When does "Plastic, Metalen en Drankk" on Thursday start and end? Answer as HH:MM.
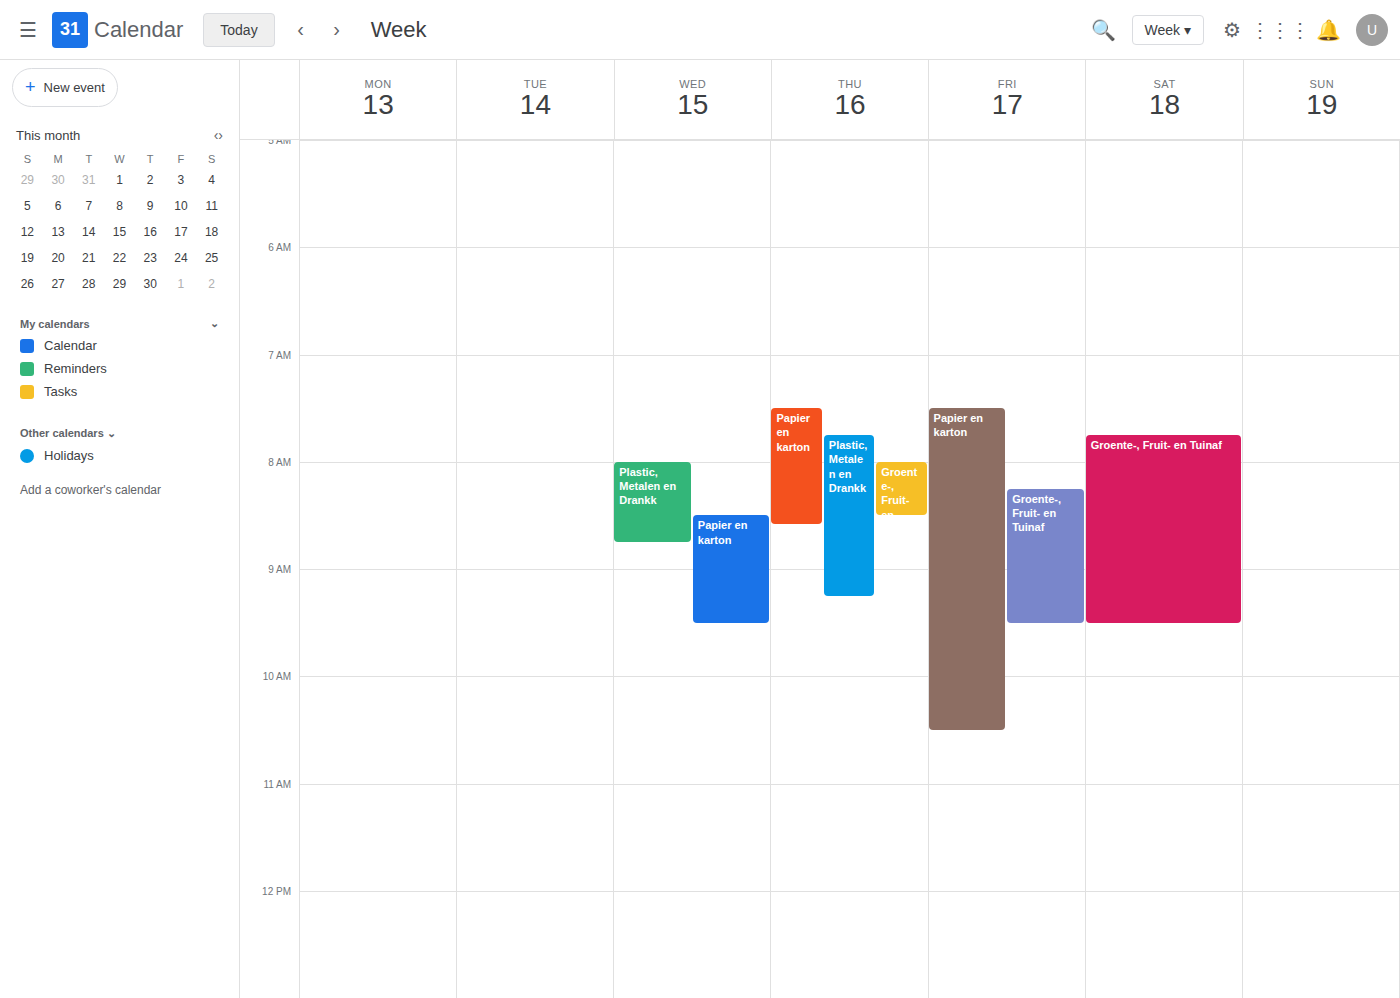
07:45 to 09:15